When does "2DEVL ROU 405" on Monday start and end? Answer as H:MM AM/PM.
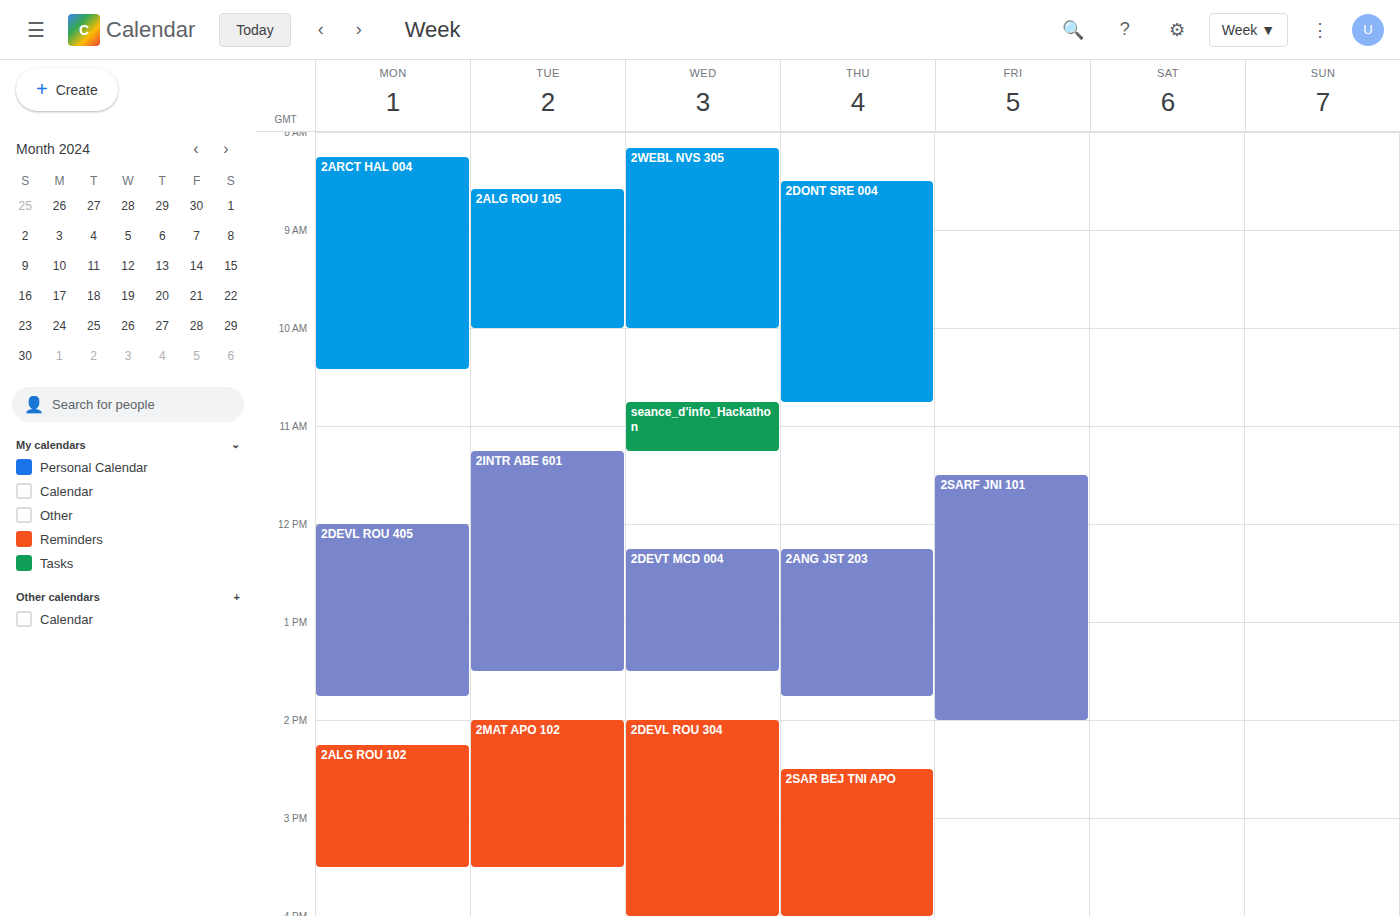
12:00 PM to 1:45 PM